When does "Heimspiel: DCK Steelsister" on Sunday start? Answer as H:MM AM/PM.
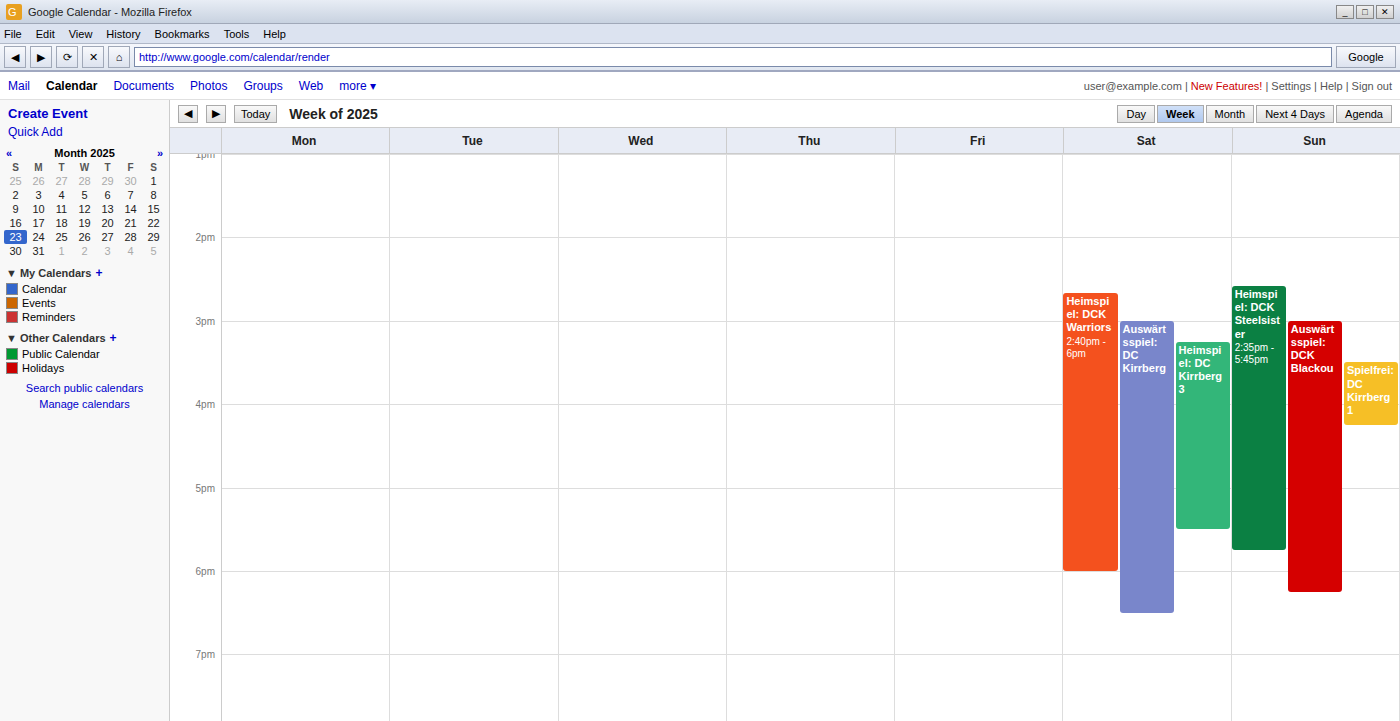
2:35 PM